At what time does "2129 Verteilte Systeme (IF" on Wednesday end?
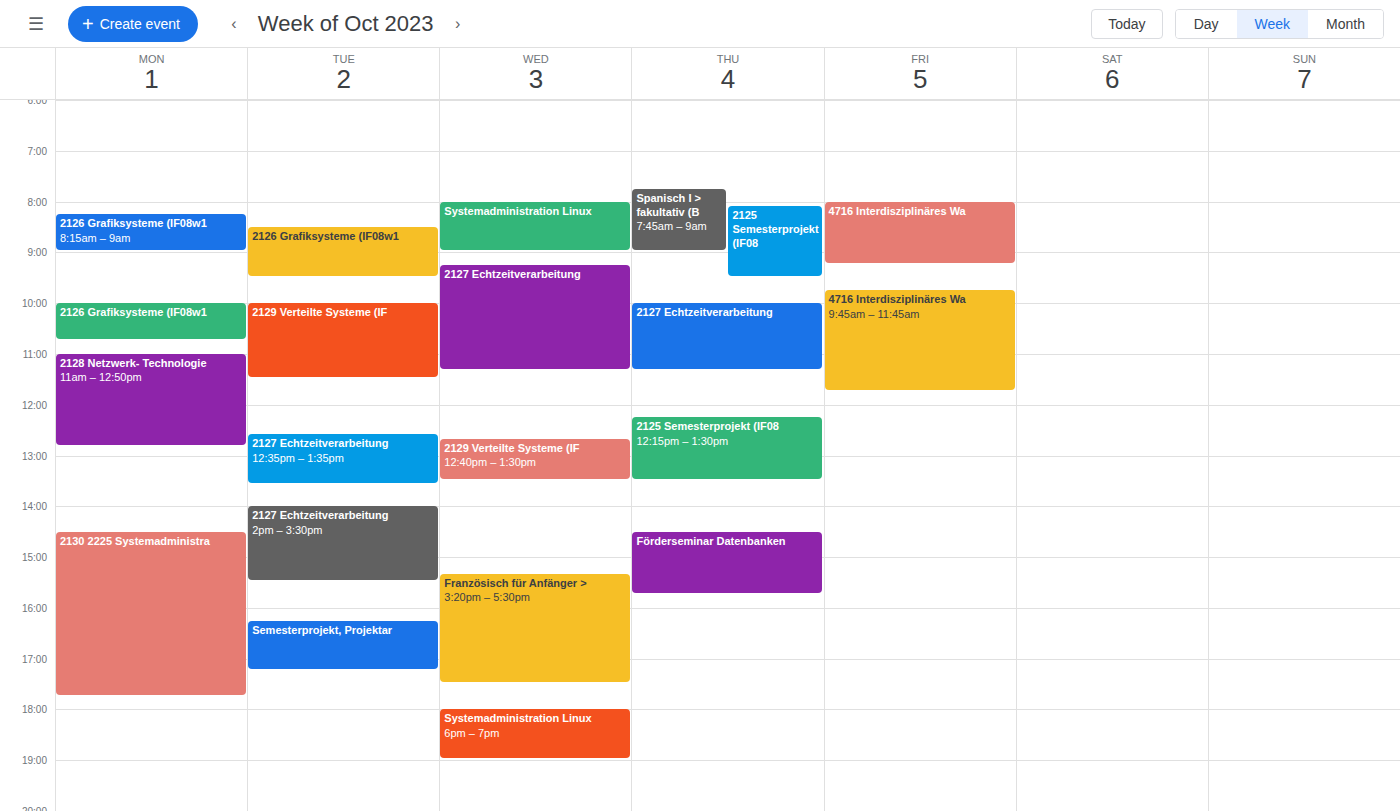
1:30 PM